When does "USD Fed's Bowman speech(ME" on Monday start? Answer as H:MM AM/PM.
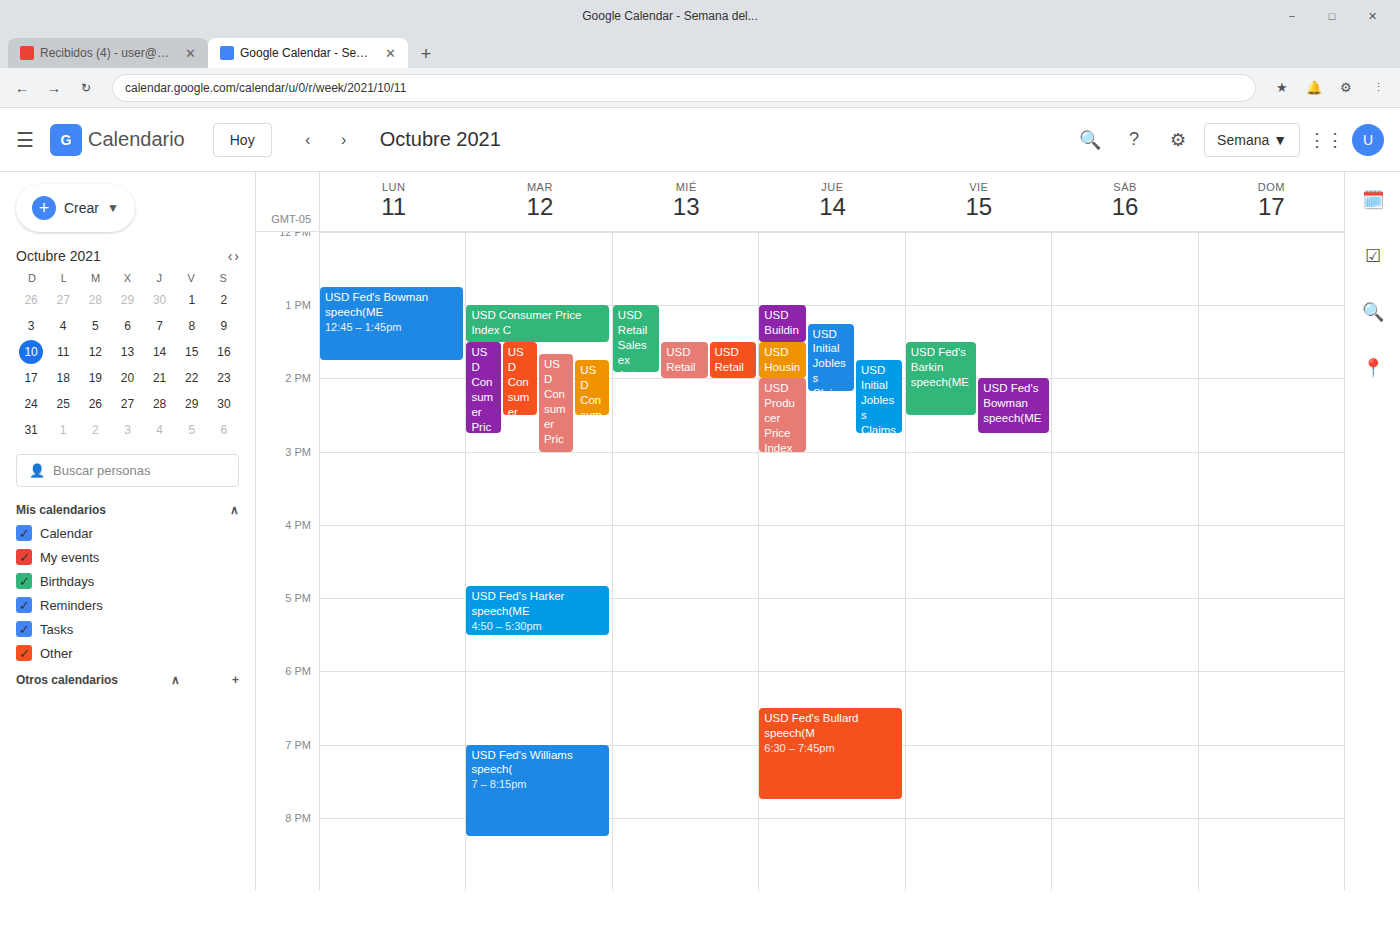
12:45 PM